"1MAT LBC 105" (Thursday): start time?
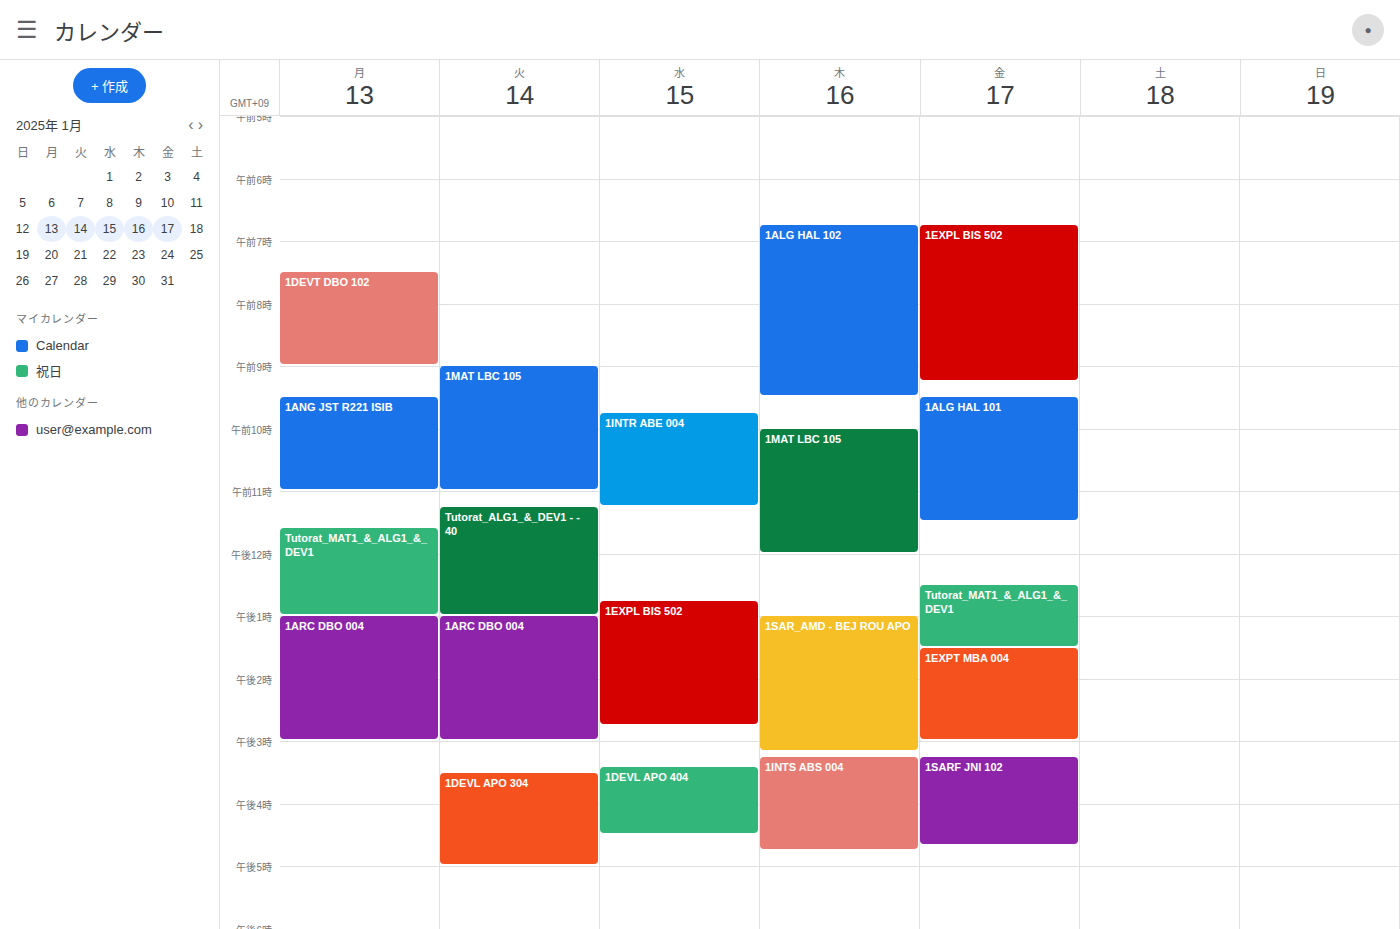
10:00 AM